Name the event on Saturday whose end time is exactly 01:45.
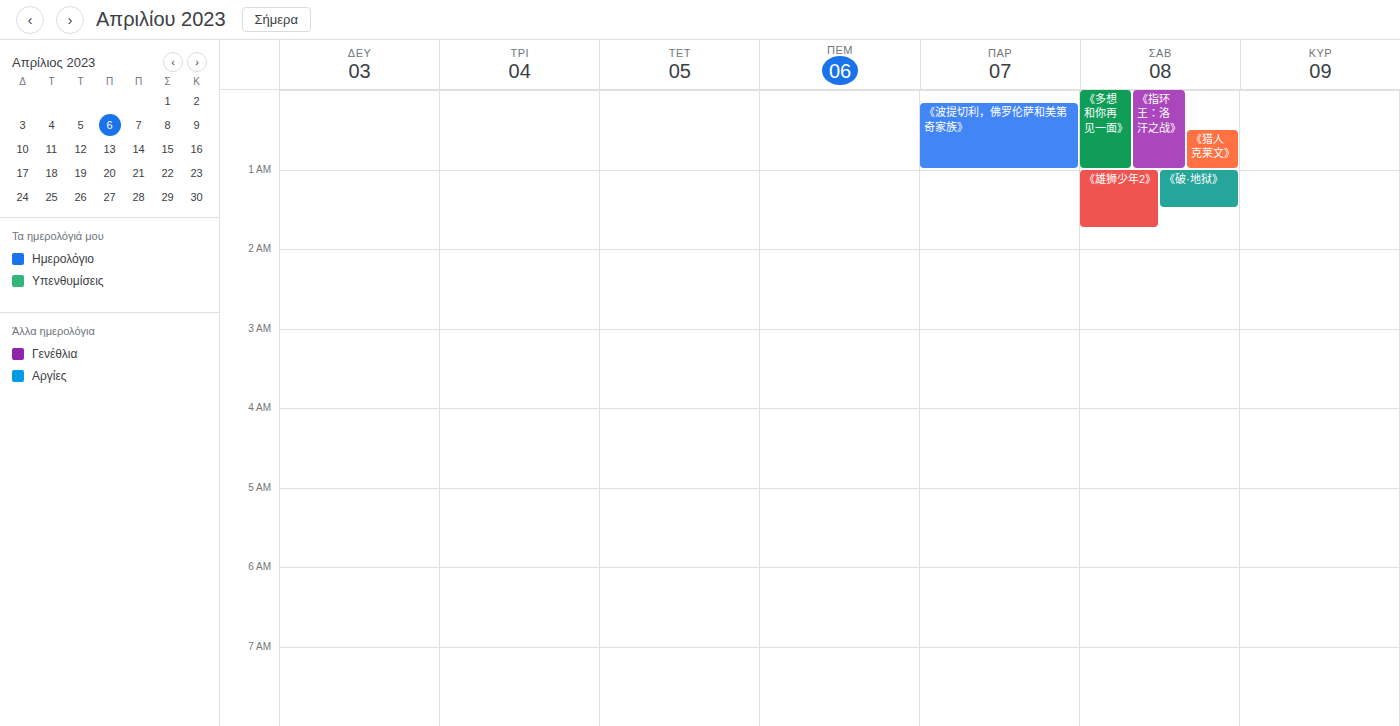
"《雄狮少年2》"